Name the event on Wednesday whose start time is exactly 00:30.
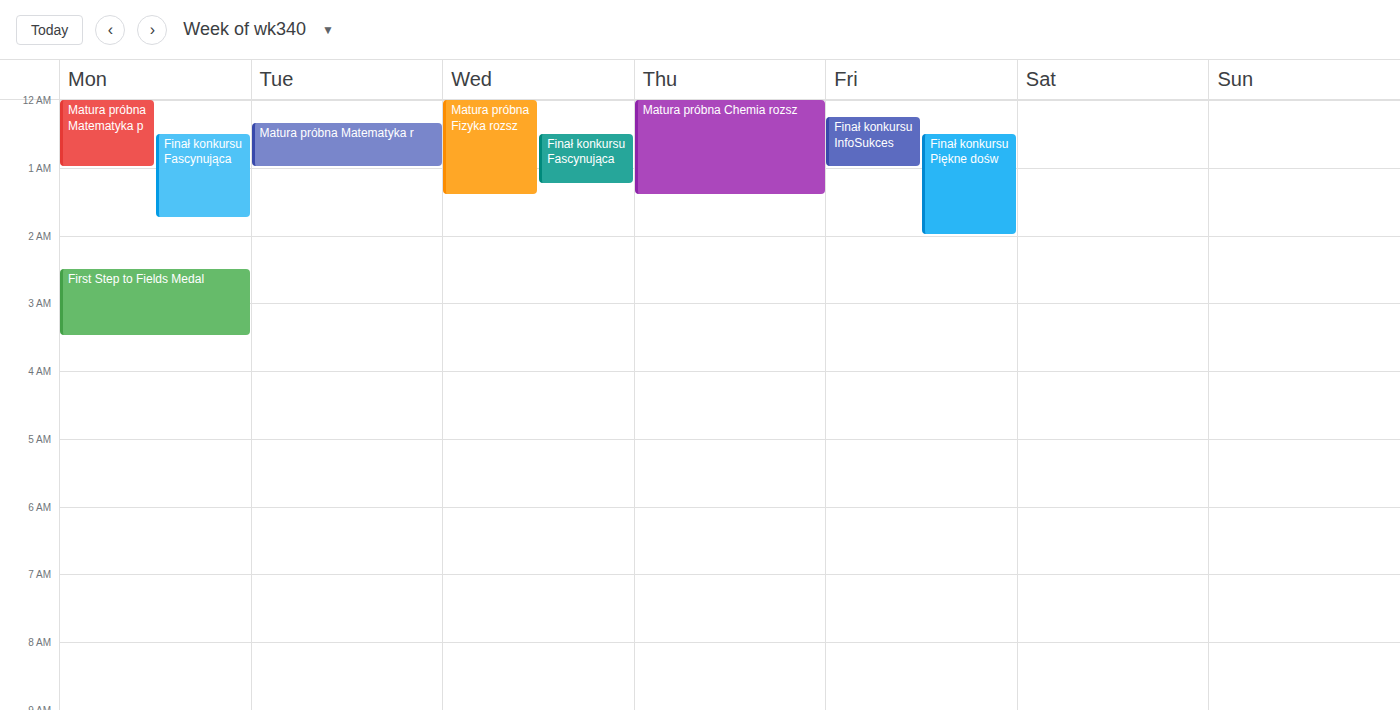
"Finał konkursu Fascynująca"